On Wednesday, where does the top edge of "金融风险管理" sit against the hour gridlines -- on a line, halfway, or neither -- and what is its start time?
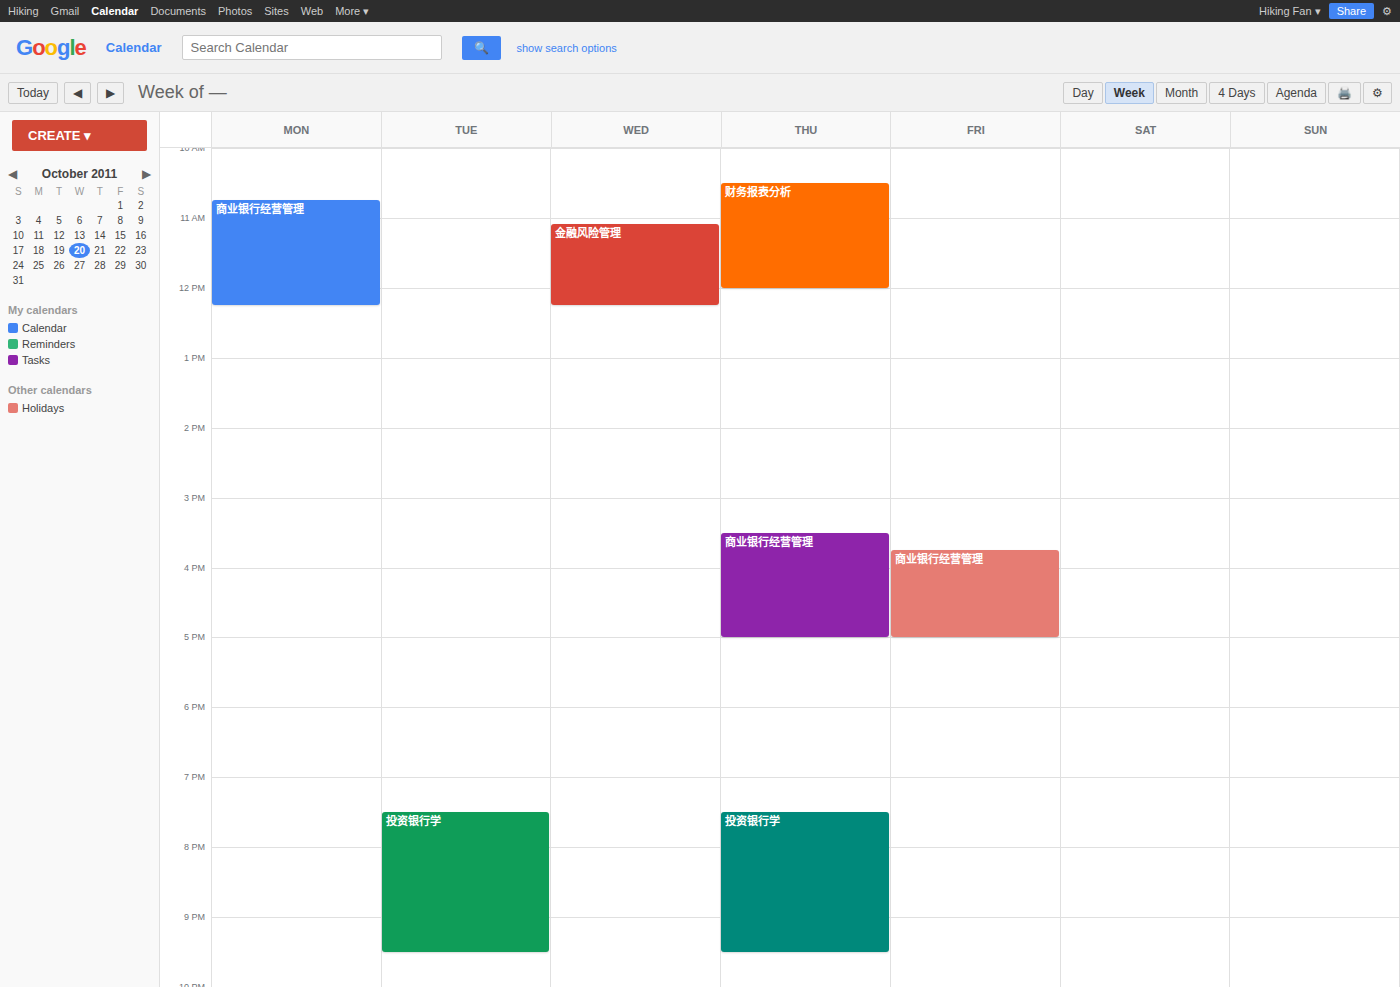
11:05 AM -- neither: 5 minutes below the 11 AM line and 55 minutes above the 12 PM line.